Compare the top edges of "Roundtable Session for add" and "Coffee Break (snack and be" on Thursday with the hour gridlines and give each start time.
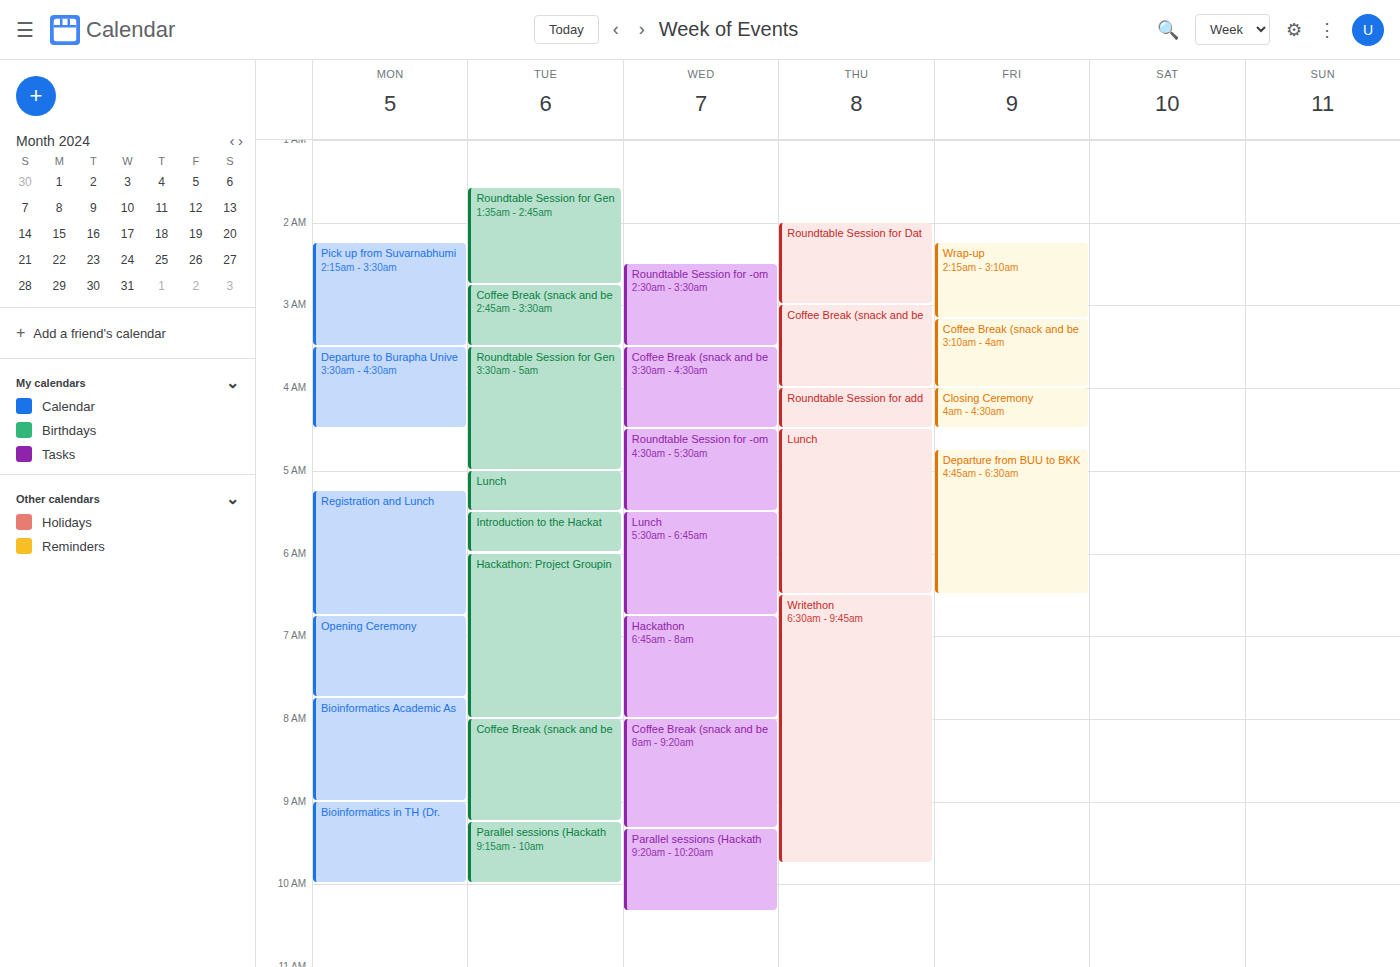
"Roundtable Session for add": 4:00 AM, exactly on the 4 AM line. "Coffee Break (snack and be": 3:00 AM, exactly on the 3 AM line.